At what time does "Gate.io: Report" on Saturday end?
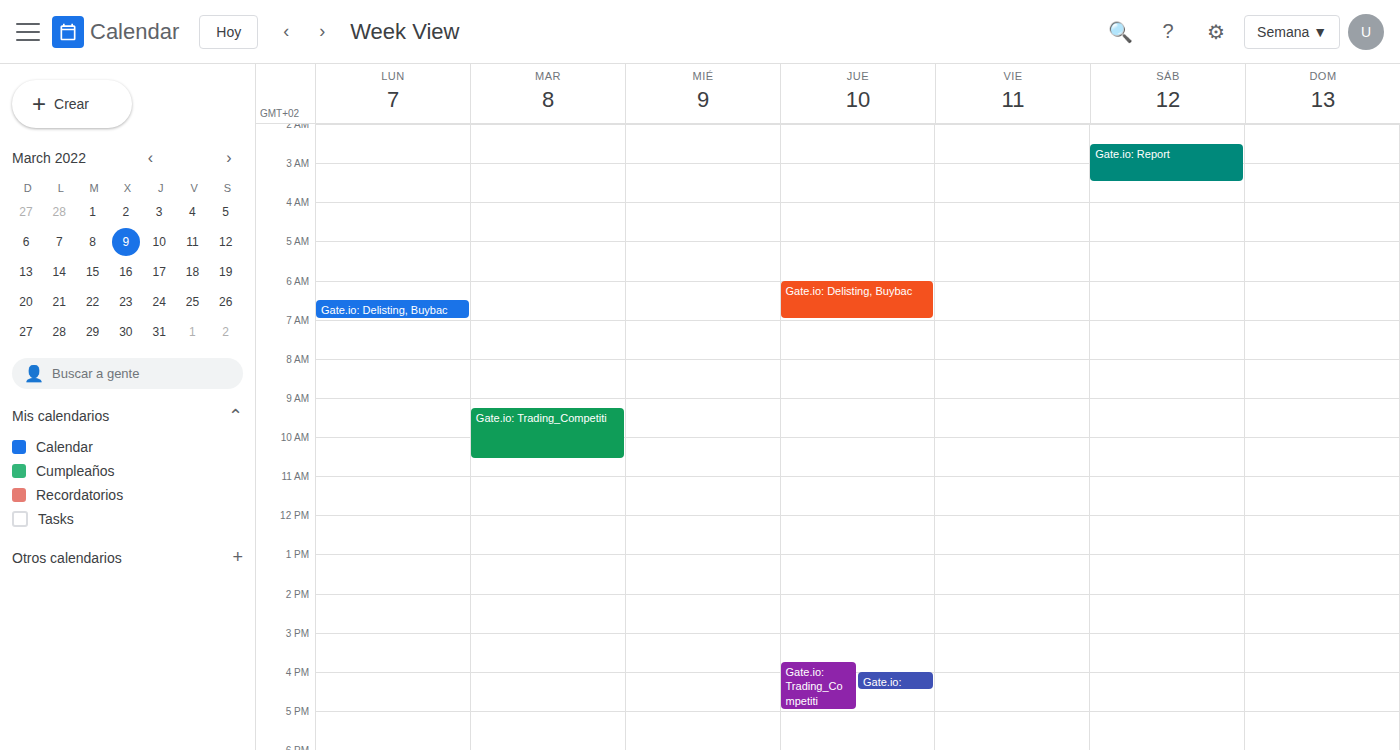
3:30 AM